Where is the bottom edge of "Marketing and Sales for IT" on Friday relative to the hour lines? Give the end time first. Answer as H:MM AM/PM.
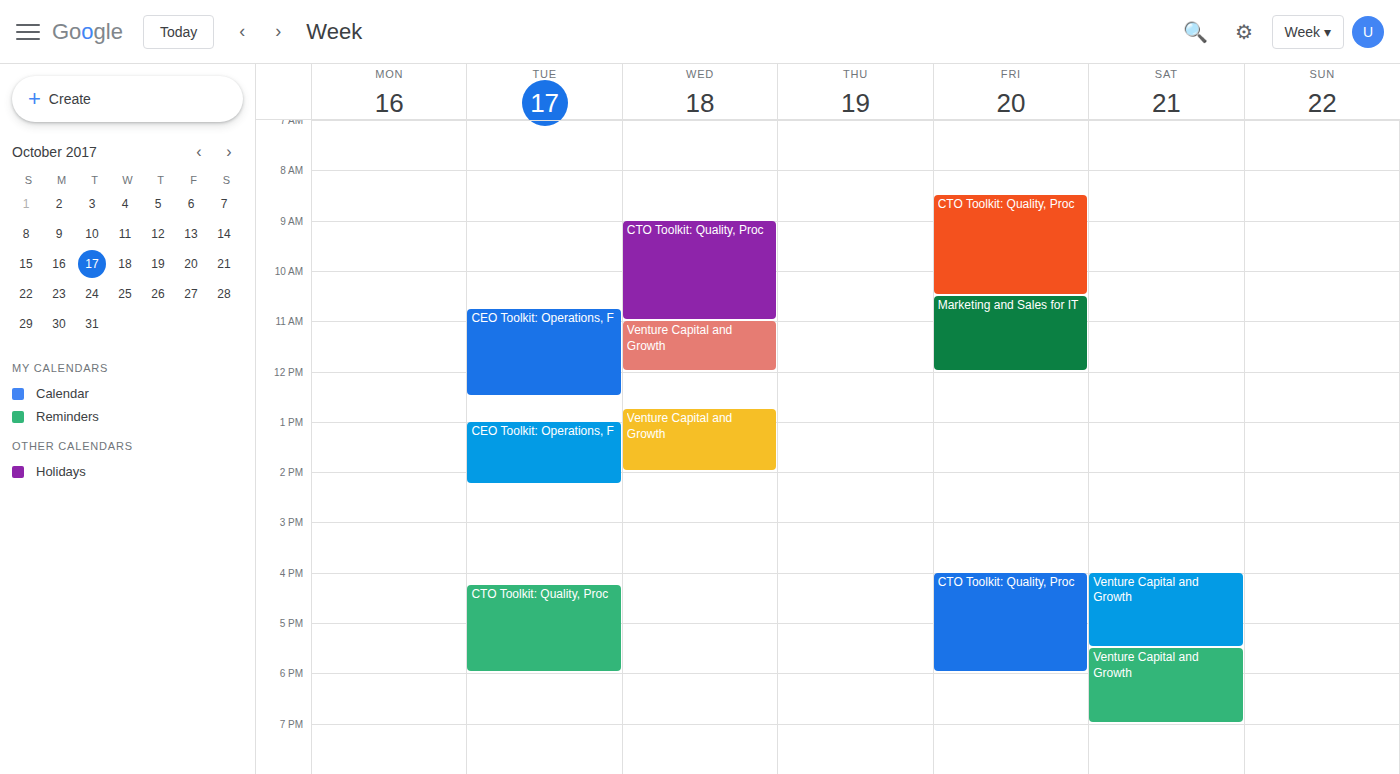
12:00 PM -- exactly on the 12 PM line.